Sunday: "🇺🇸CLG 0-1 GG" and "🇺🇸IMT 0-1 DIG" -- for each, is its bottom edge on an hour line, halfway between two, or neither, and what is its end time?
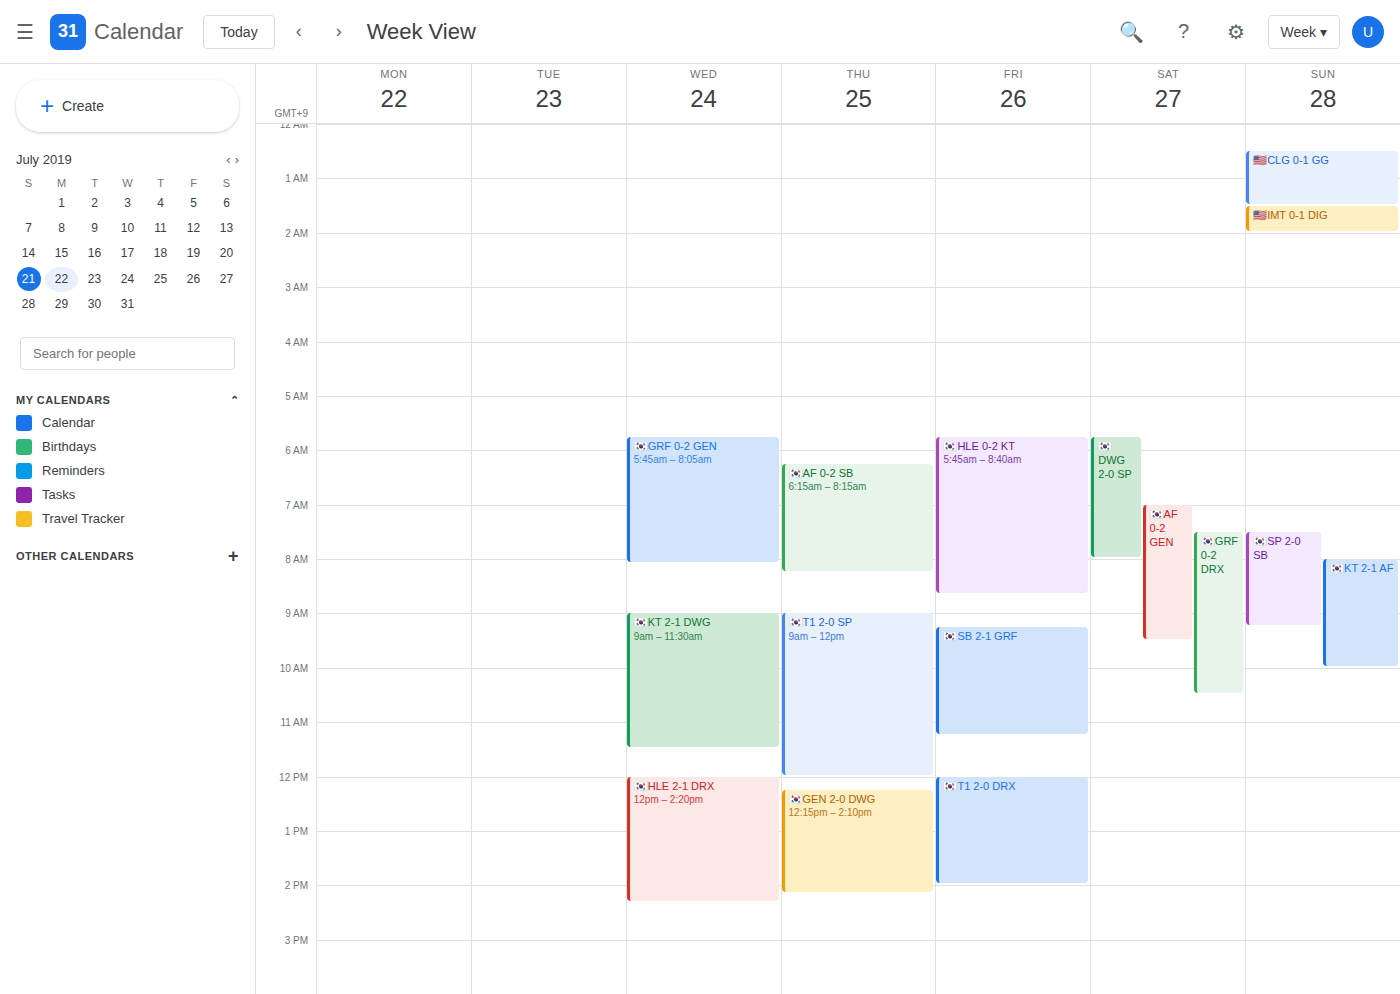
"🇺🇸CLG 0-1 GG": 1:30 AM, halfway between the 1 AM and 2 AM lines. "🇺🇸IMT 0-1 DIG": 2:00 AM, exactly on the 2 AM line.